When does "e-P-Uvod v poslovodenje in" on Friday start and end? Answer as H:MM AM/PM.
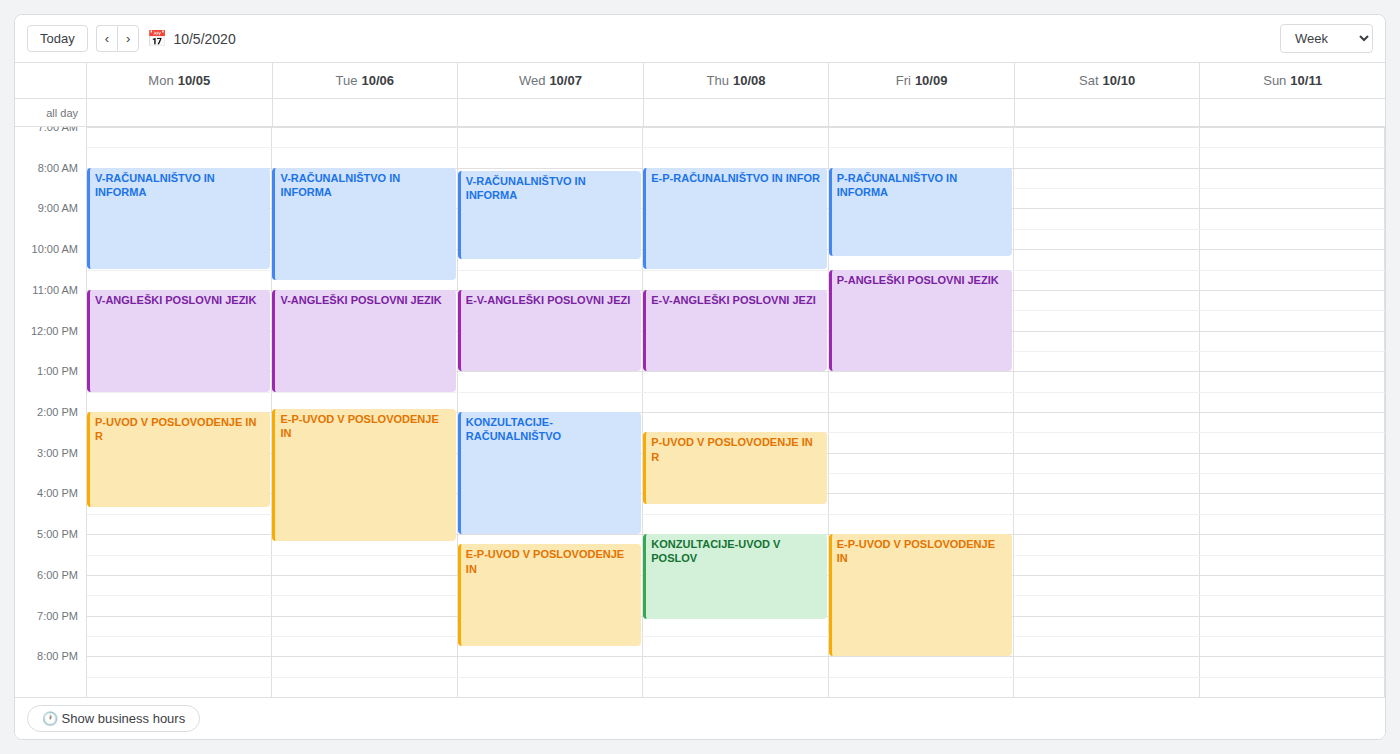
5:00 PM to 8:00 PM